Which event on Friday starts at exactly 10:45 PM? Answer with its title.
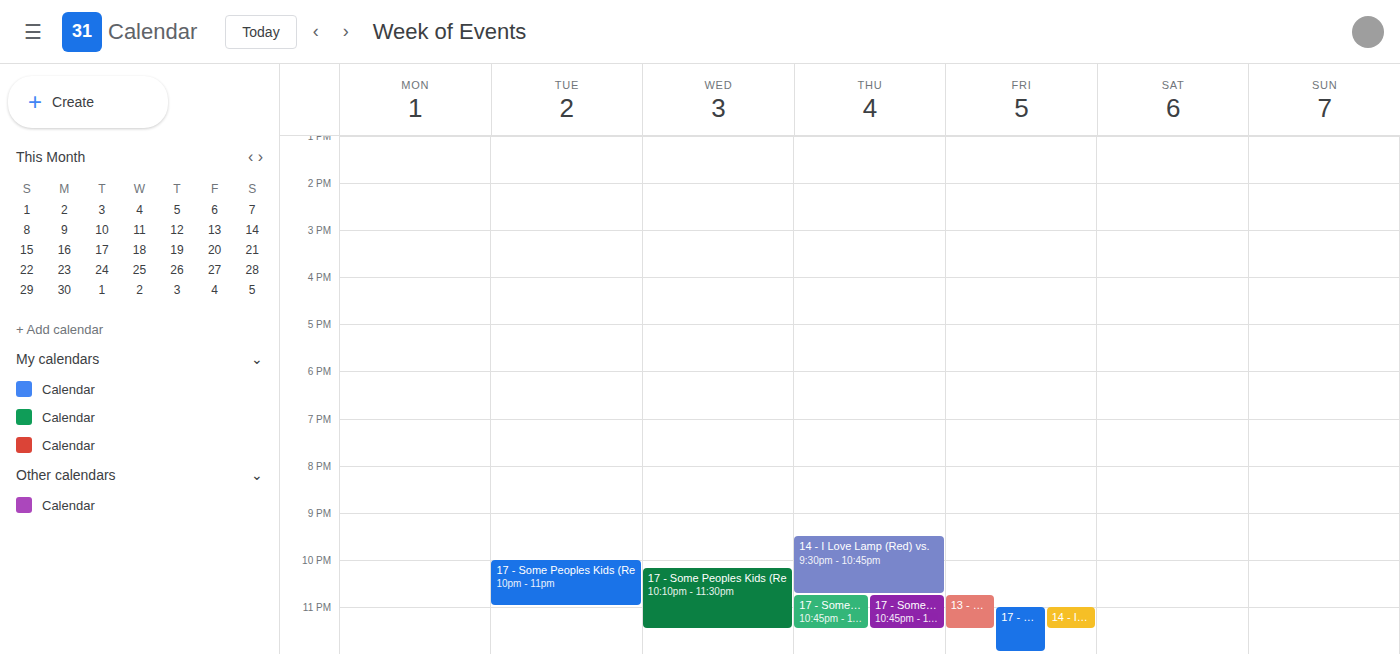
"13 - Drifters (Red) vs. 17"